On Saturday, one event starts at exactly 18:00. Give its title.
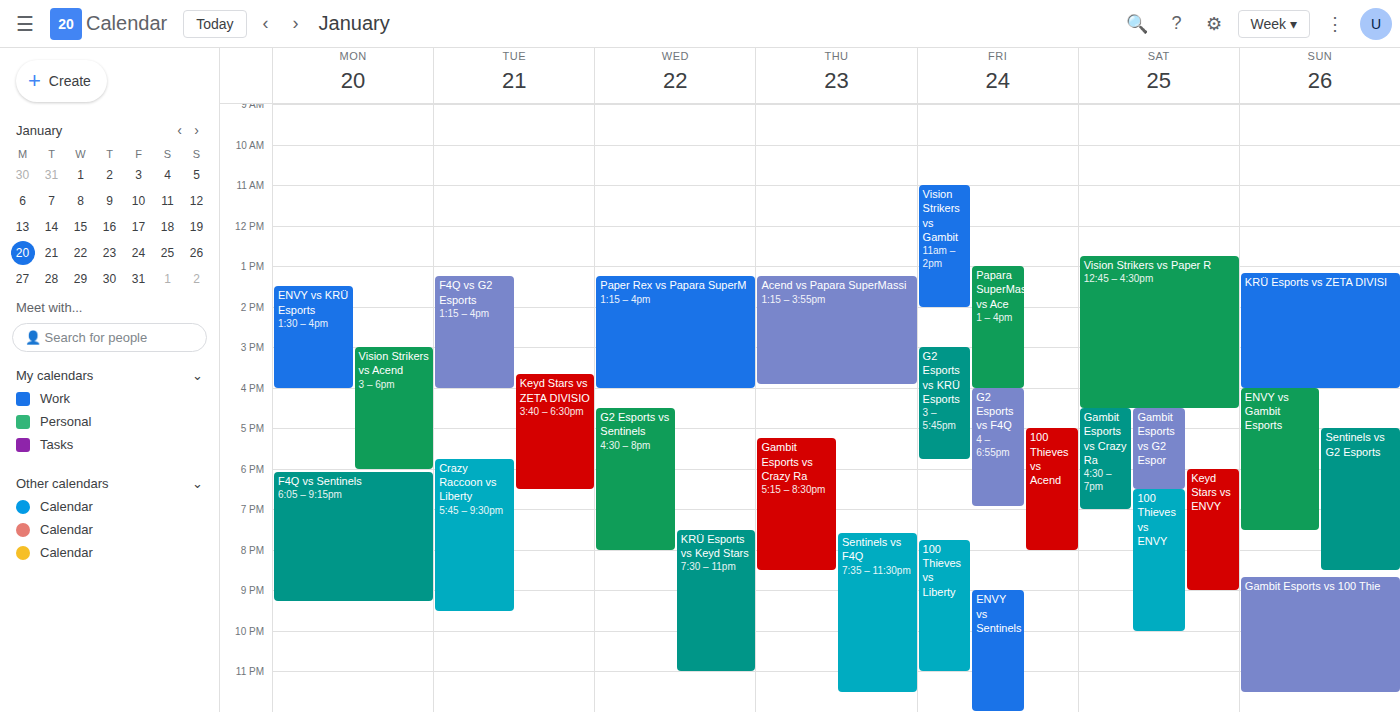
"Keyd Stars vs ENVY"